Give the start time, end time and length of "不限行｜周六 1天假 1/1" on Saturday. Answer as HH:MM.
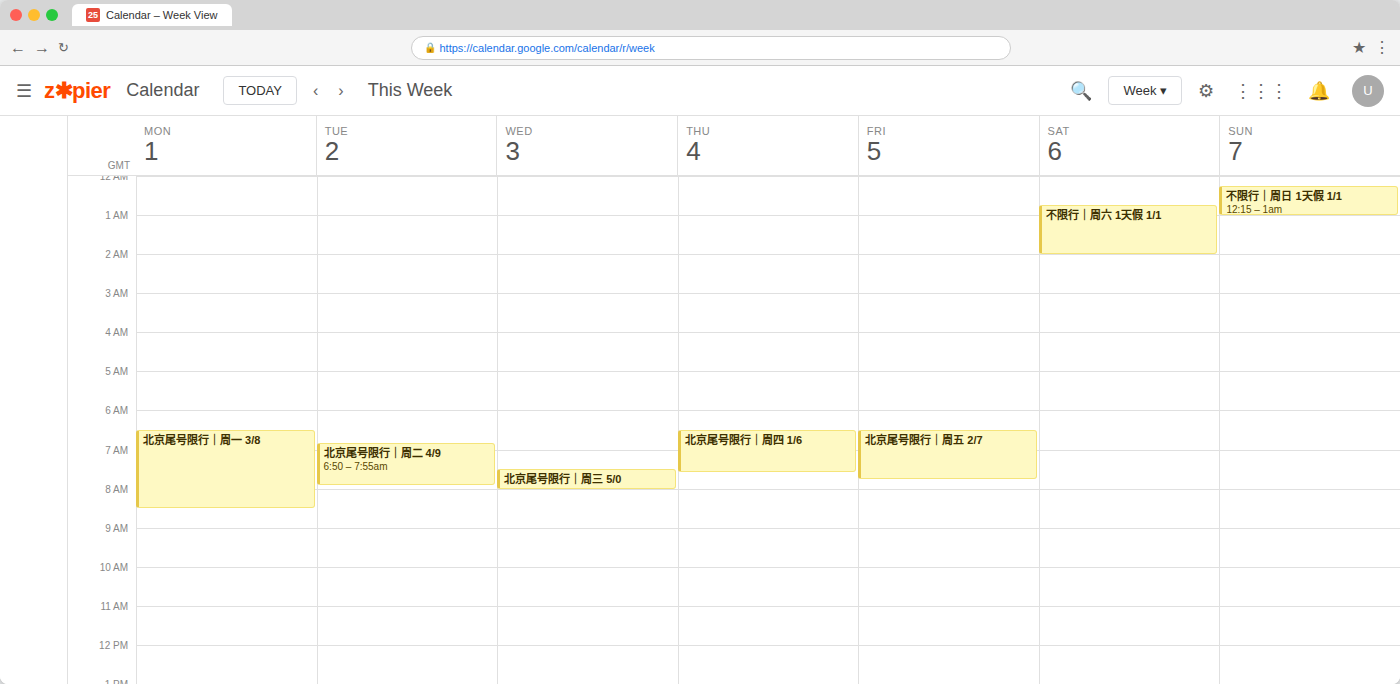
00:45 to 02:00, 1 hour 15 minutes